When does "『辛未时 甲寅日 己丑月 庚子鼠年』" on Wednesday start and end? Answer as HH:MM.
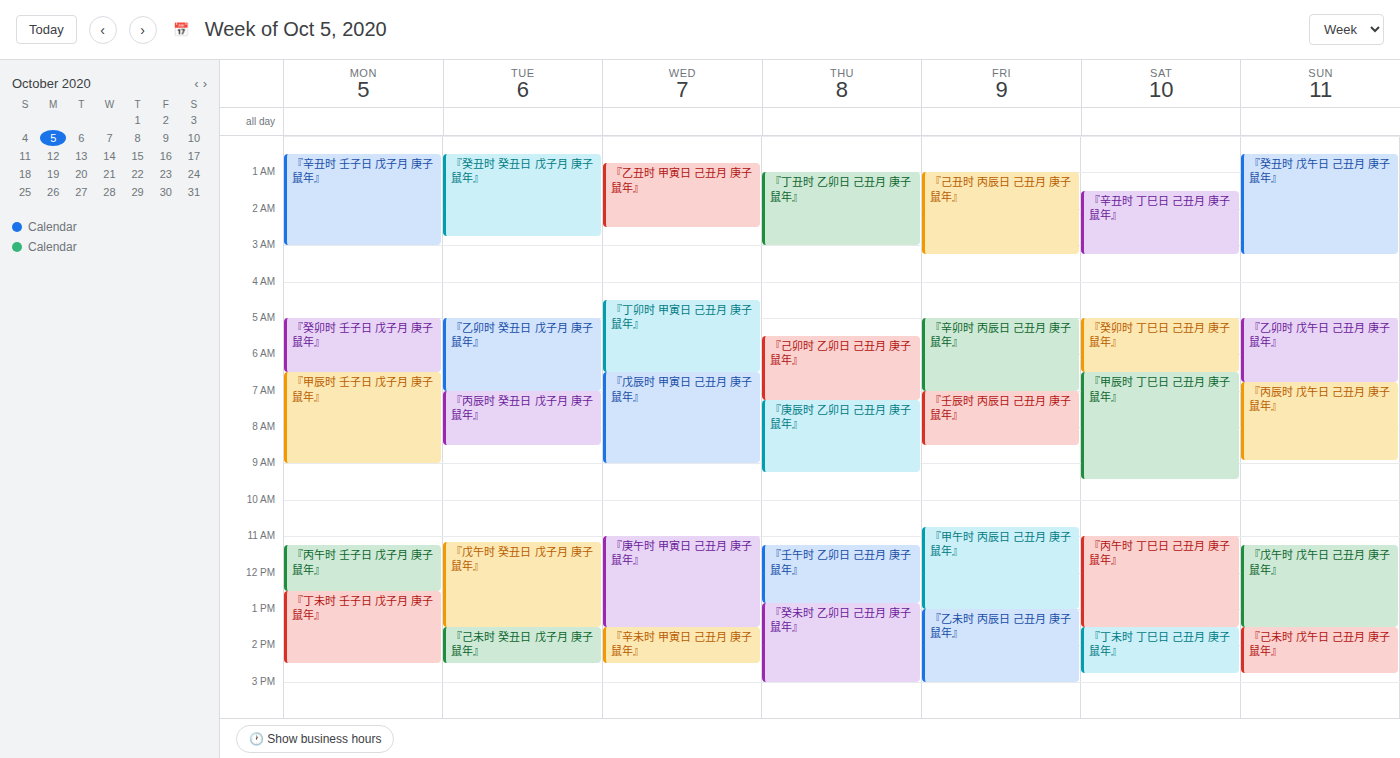
13:30 to 14:30